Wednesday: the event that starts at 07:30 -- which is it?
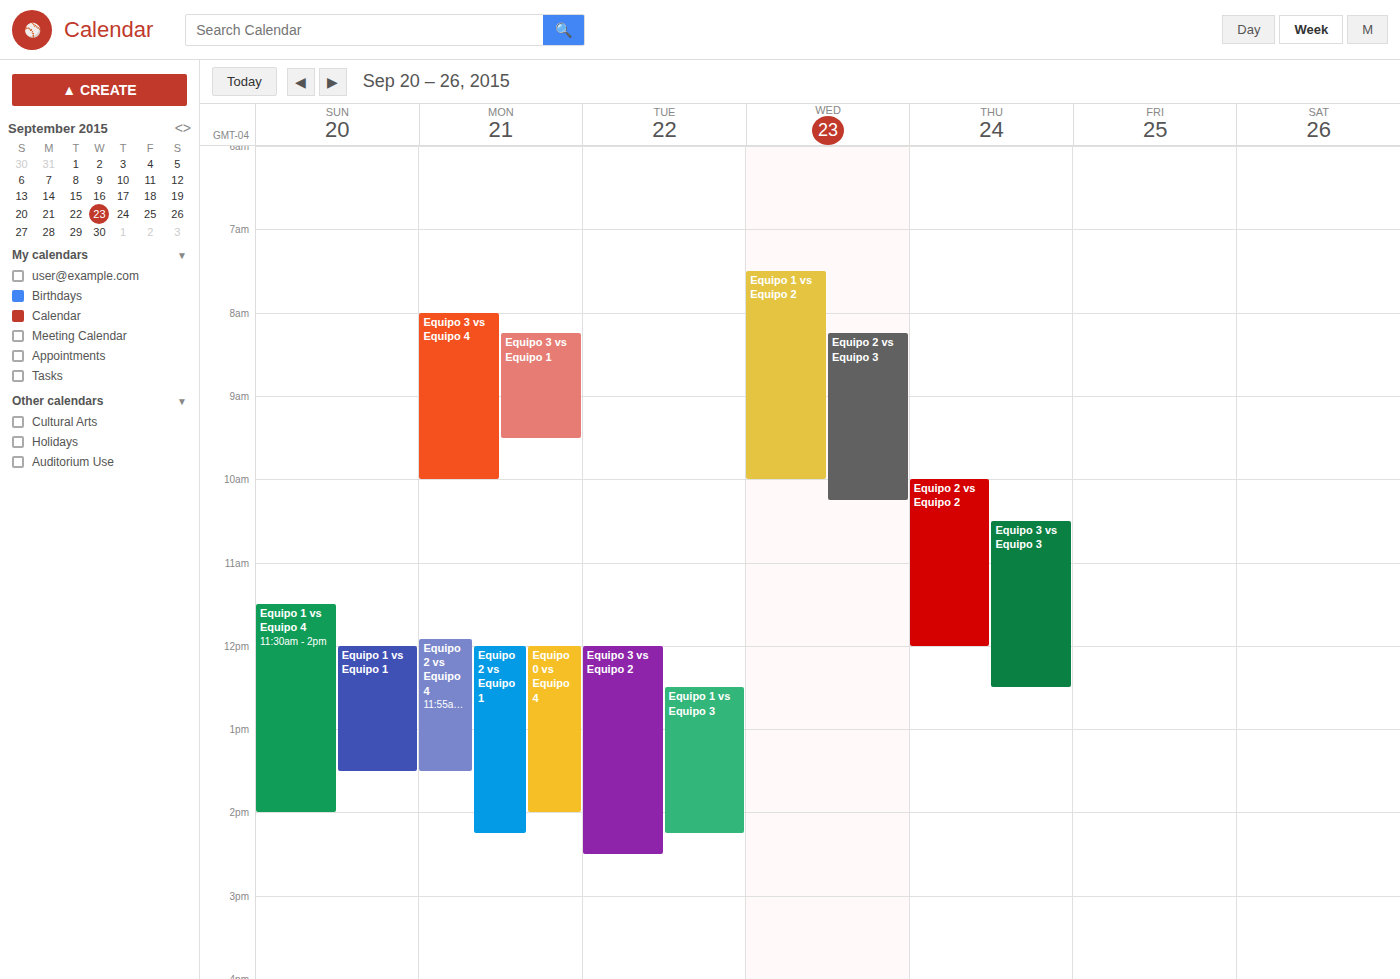
"Equipo 1 vs Equipo 2"